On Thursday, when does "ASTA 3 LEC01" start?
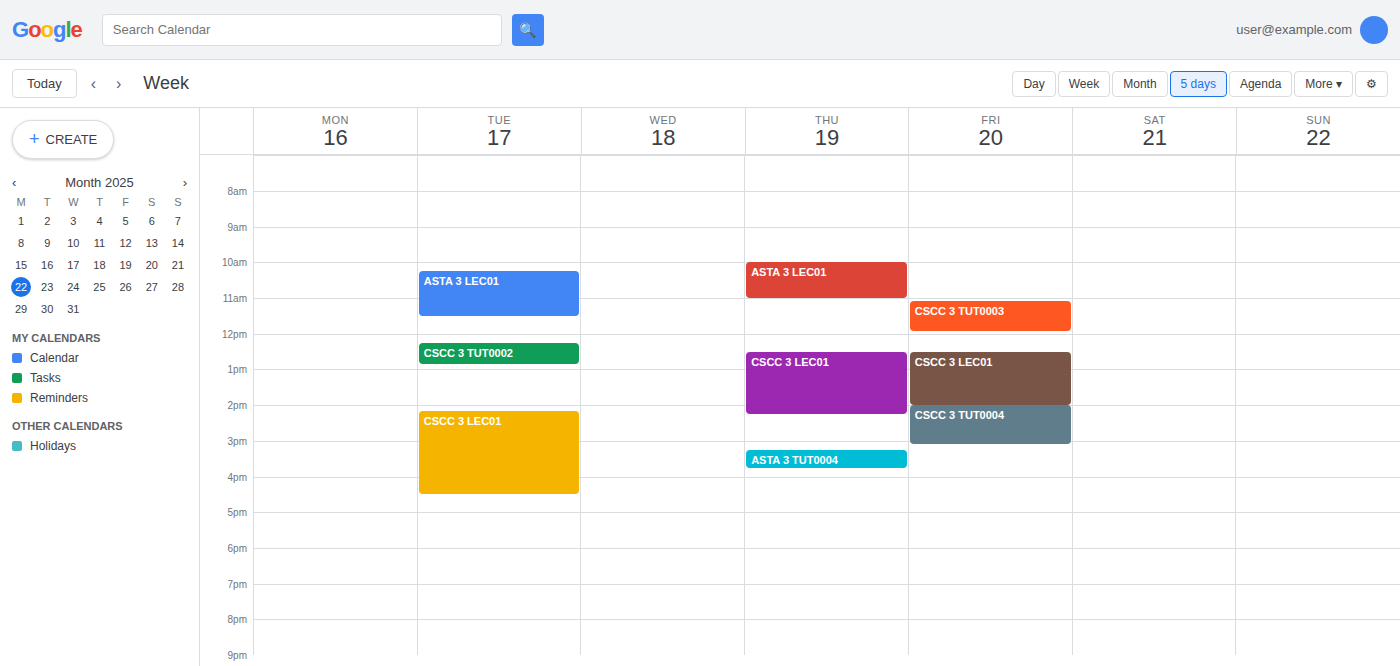
10:00 AM